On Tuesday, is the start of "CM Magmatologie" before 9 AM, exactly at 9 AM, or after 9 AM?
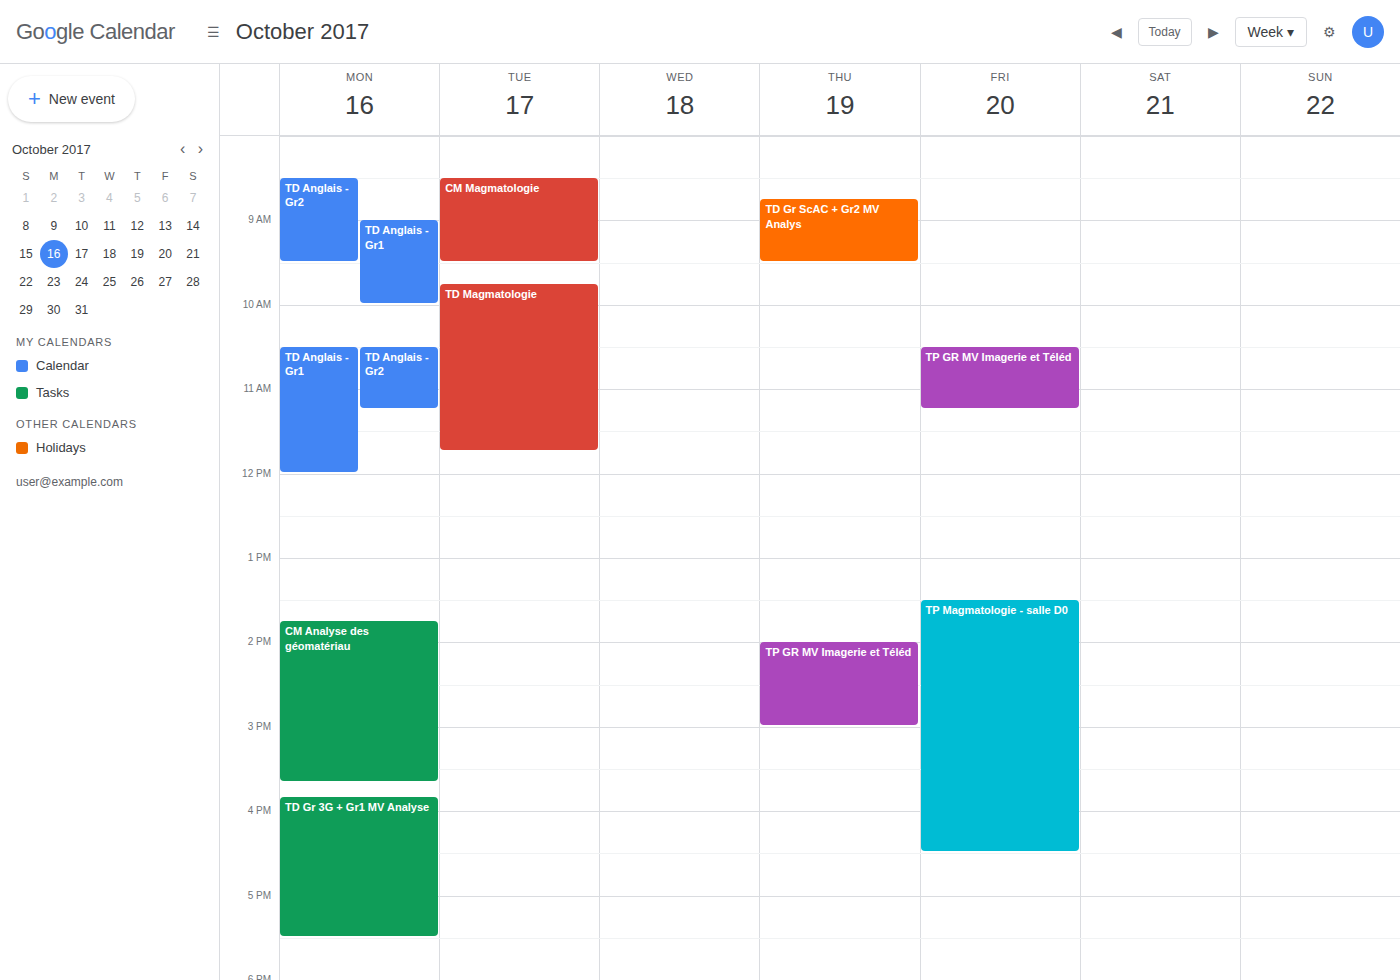
8:30 AM -- before 9 AM, 30 minutes above the 9 AM line.